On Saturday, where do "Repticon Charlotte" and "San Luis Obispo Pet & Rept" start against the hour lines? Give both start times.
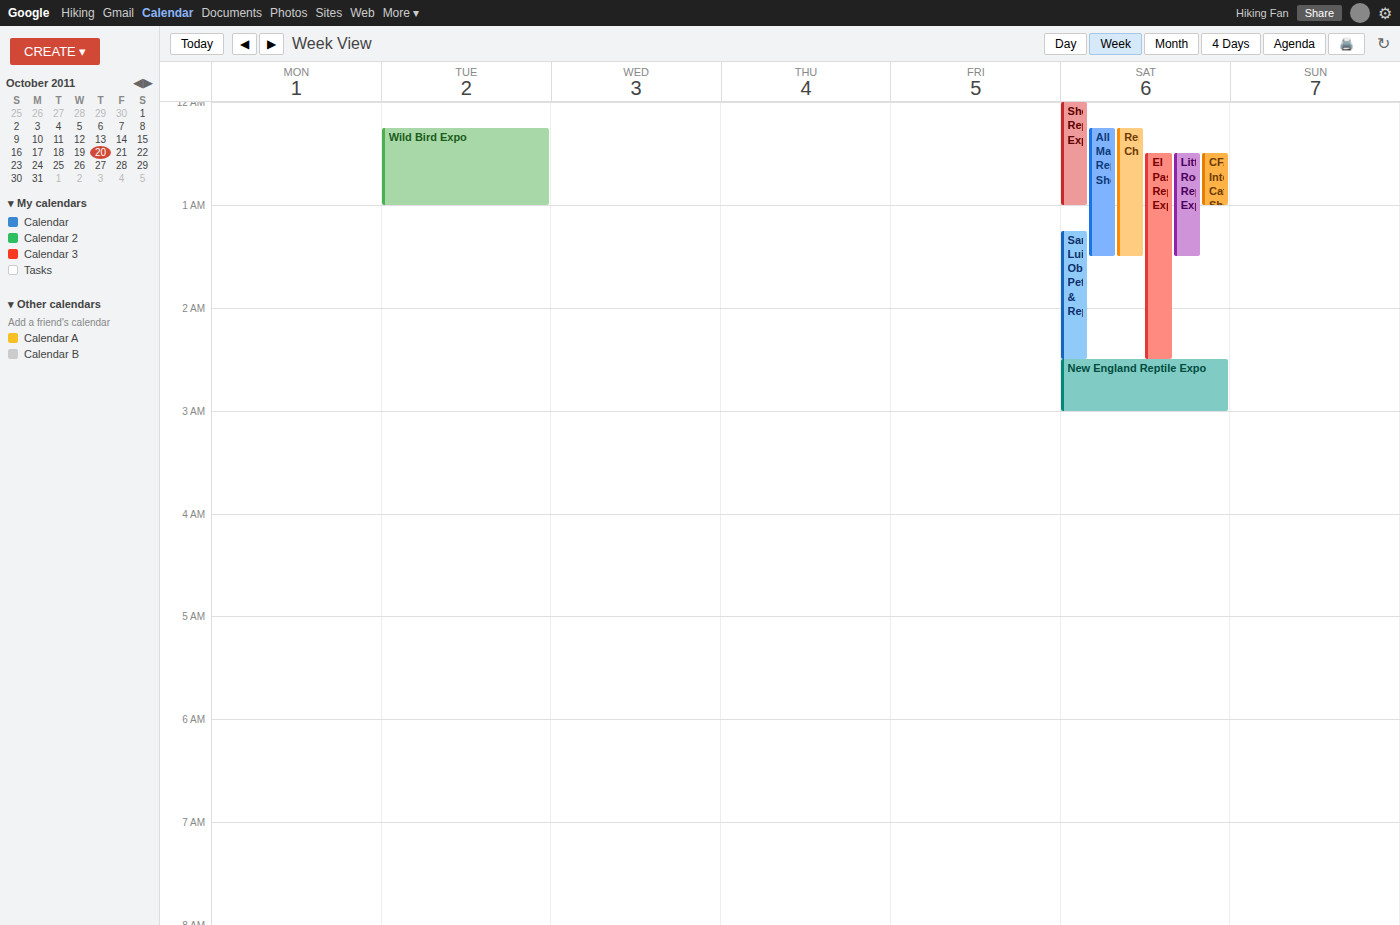
"Repticon Charlotte": 12:15 AM, neither: a quarter of the way from the 12 AM line to the 1 AM line. "San Luis Obispo Pet & Rept": 1:15 AM, neither: a quarter of the way from the 1 AM line to the 2 AM line.